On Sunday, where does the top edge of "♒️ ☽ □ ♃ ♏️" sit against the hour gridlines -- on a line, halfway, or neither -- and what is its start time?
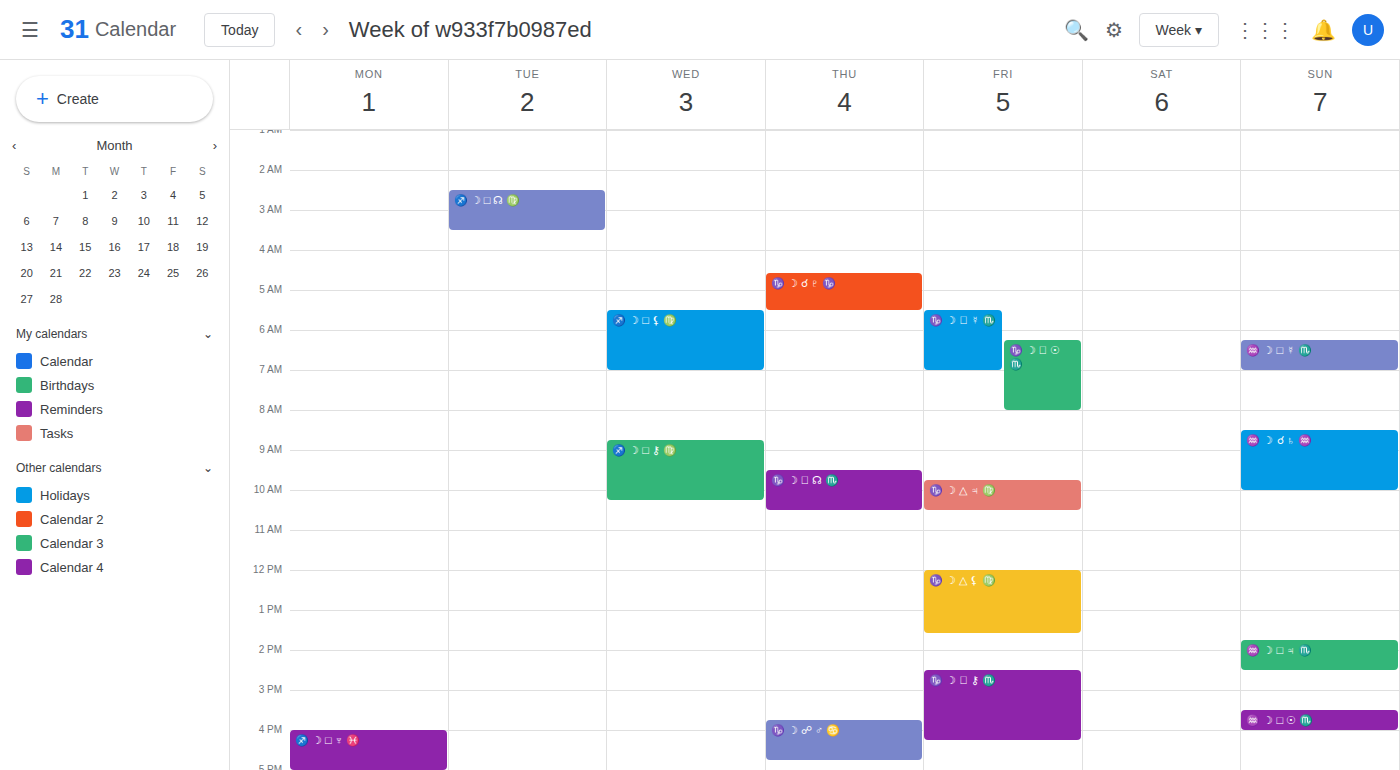
1:45 PM -- neither: three quarters of the way from the 1 PM line to the 2 PM line.